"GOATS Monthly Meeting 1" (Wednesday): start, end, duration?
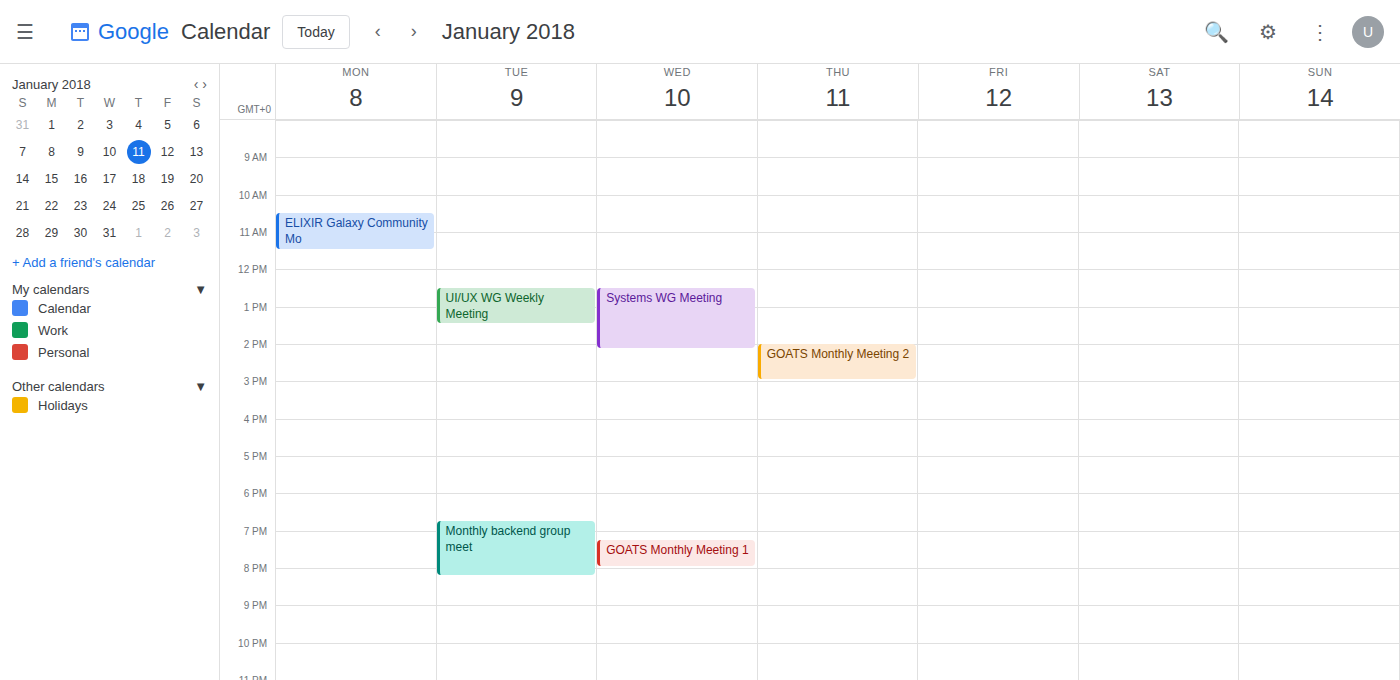
7:15 PM to 8:00 PM, 45 minutes